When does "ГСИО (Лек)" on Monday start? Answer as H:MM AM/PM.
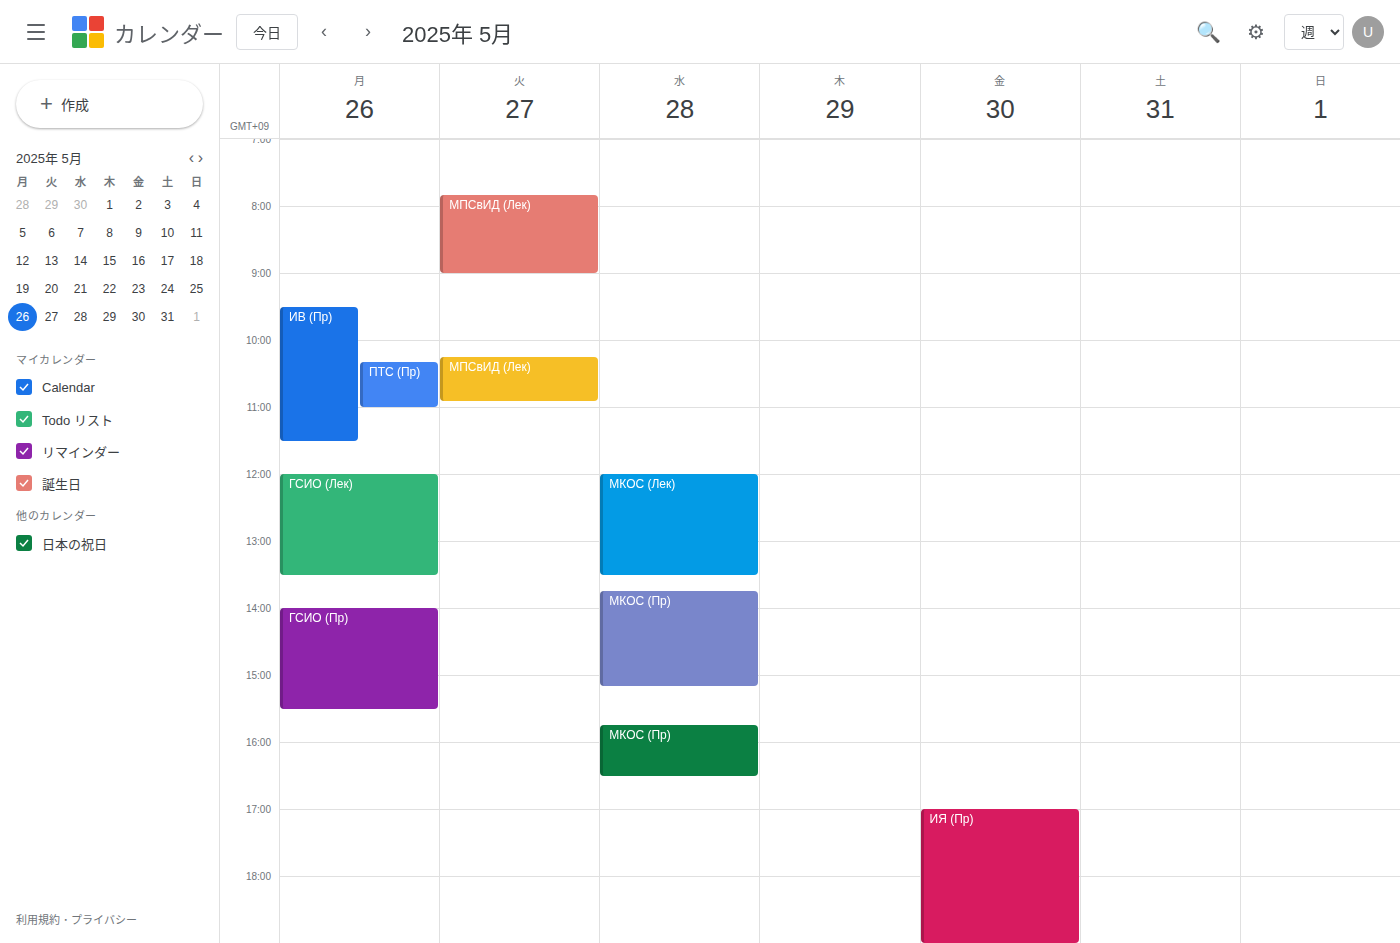
12:00 PM